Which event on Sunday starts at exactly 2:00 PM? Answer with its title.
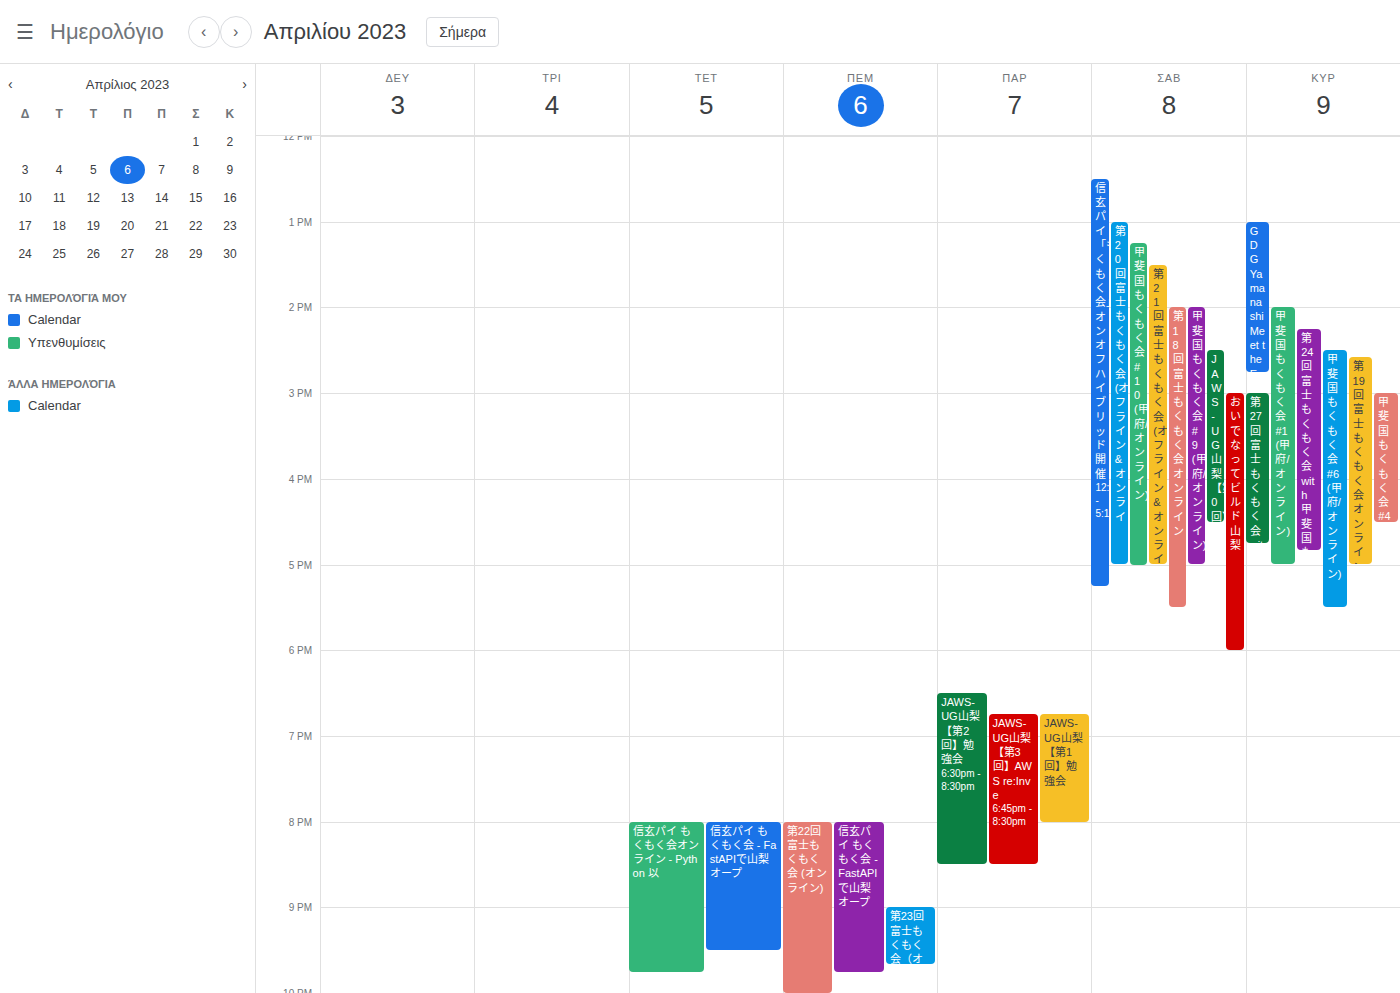
"甲斐国もくもく会 #1 (甲府/オンライン)"